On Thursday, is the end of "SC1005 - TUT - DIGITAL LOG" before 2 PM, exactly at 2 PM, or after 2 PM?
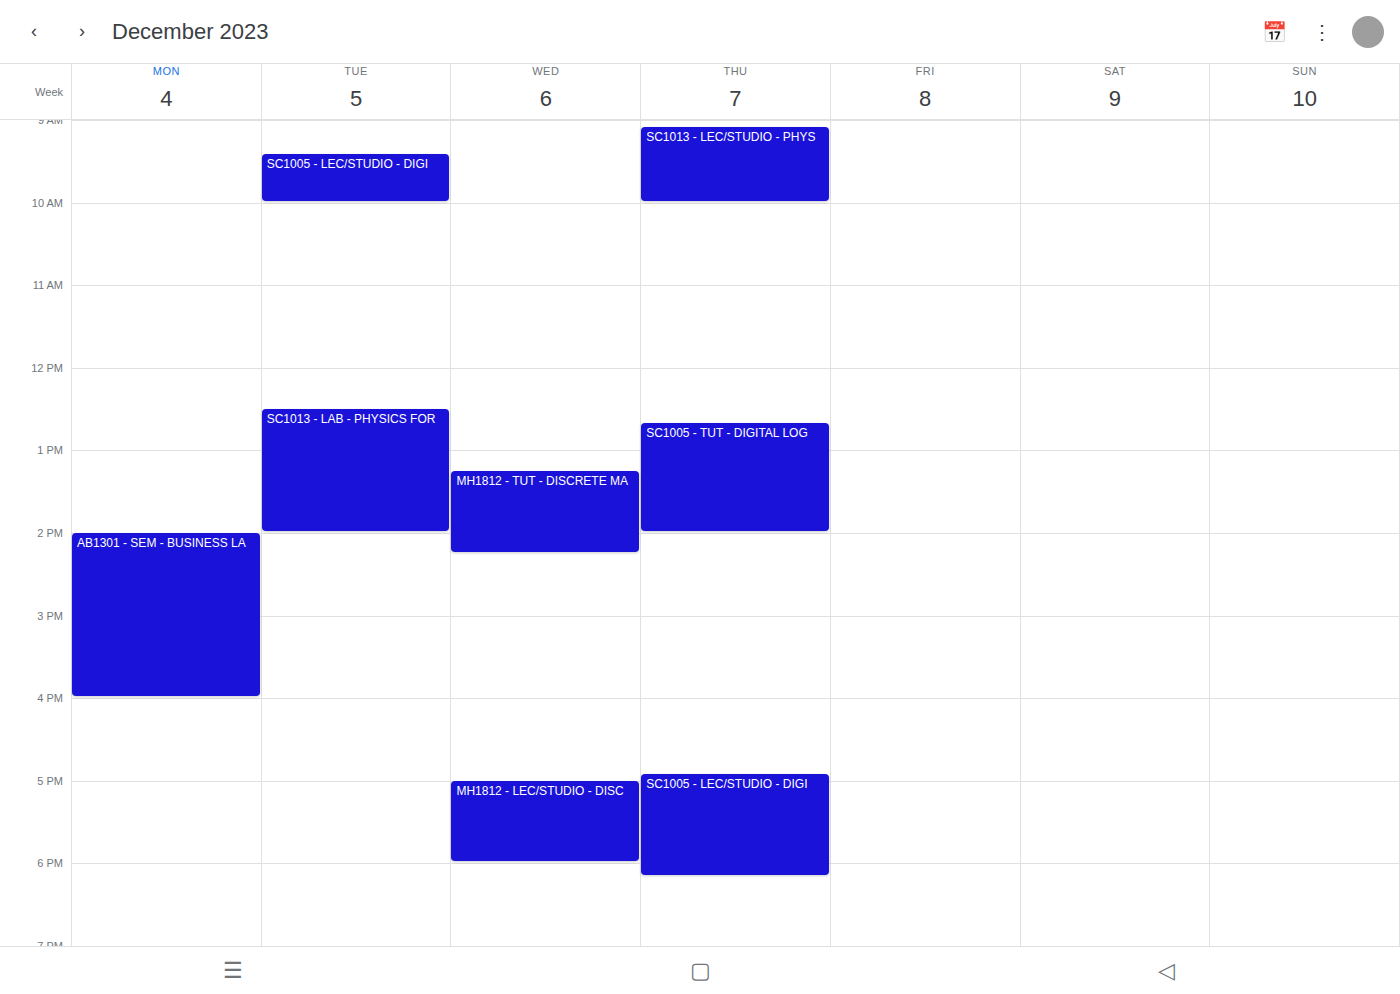
2:00 PM -- exactly at 2 PM, on the 2 PM line.